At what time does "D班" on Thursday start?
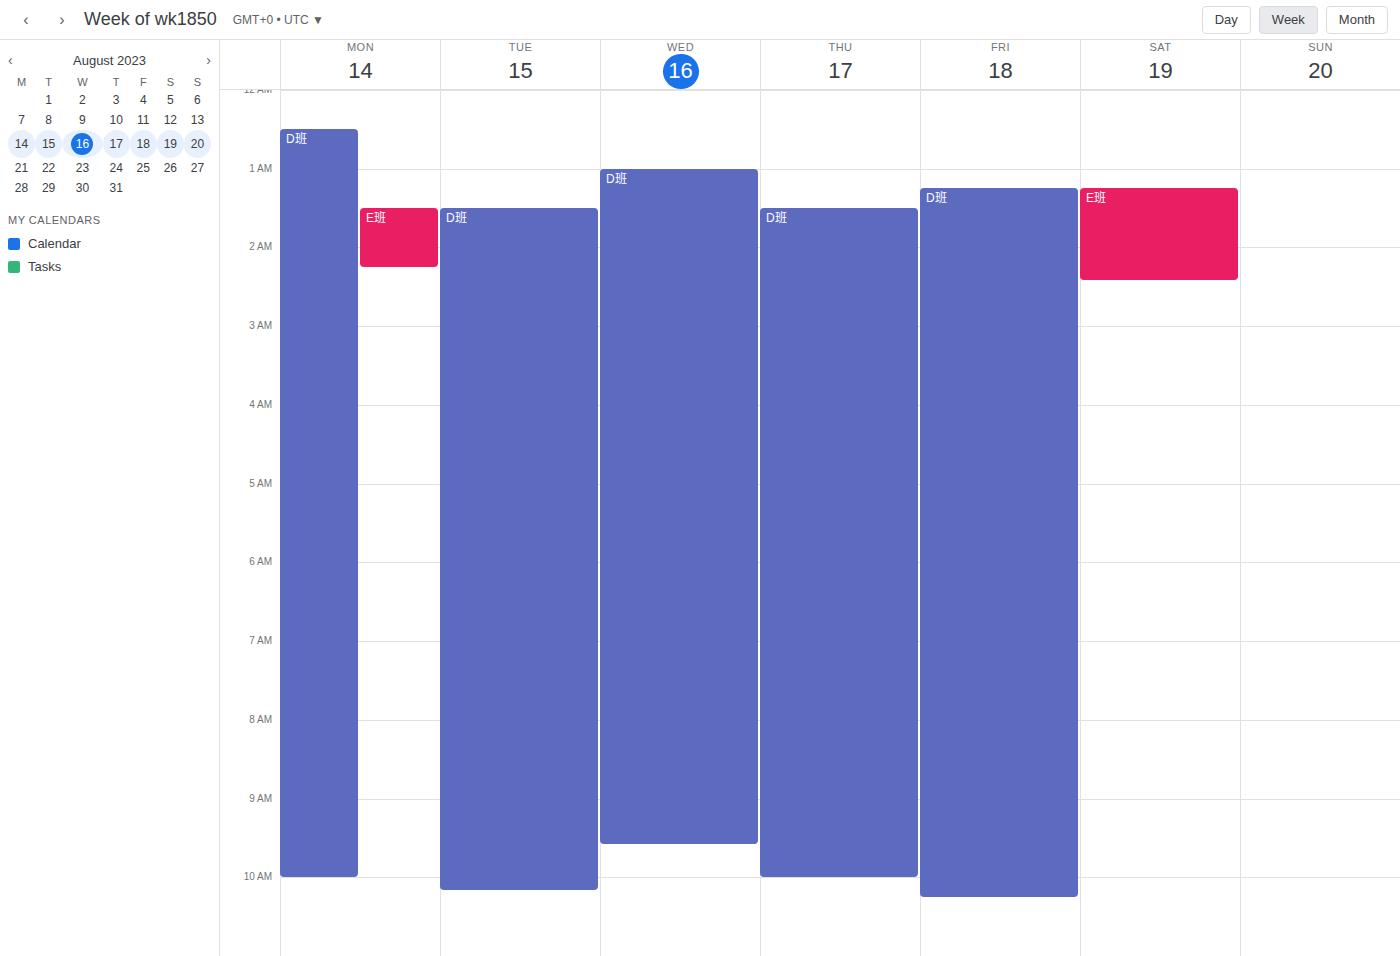
1:30 AM